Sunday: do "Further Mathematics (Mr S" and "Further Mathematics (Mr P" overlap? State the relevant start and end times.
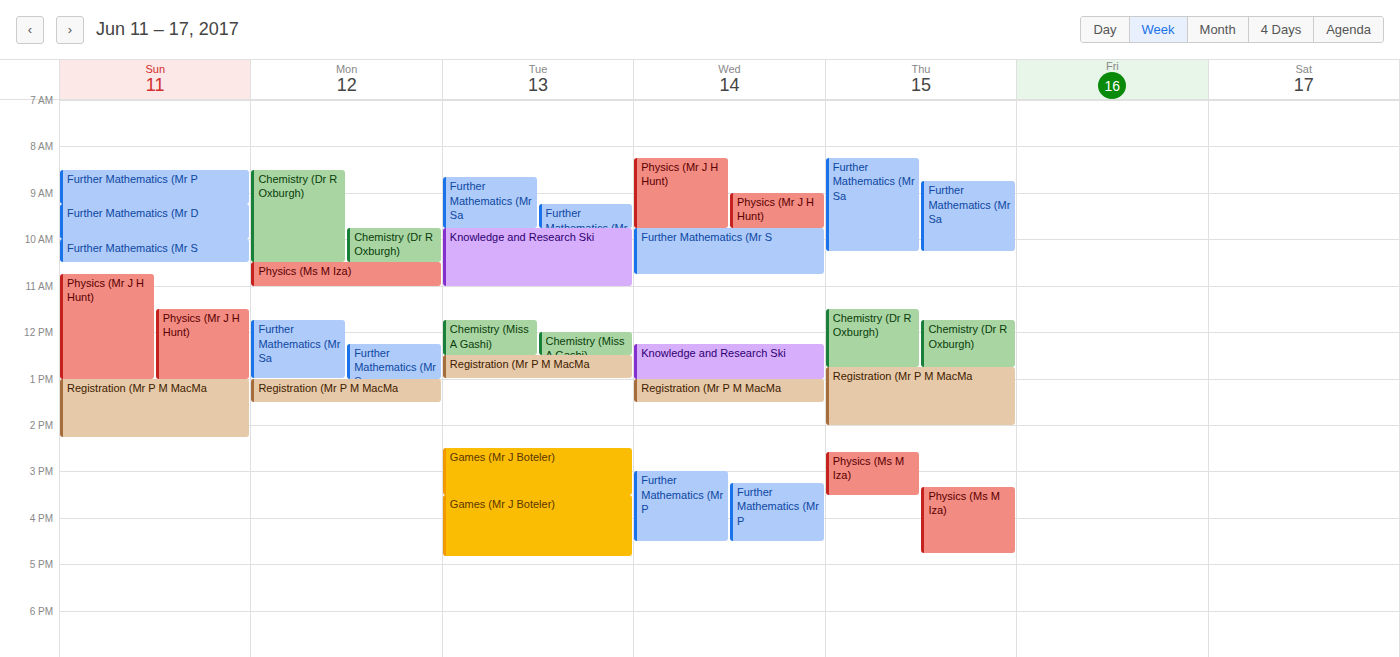
"Further Mathematics (Mr P" ends at 9:15 AM and "Further Mathematics (Mr S" starts at 10:00 AM -- no overlap.